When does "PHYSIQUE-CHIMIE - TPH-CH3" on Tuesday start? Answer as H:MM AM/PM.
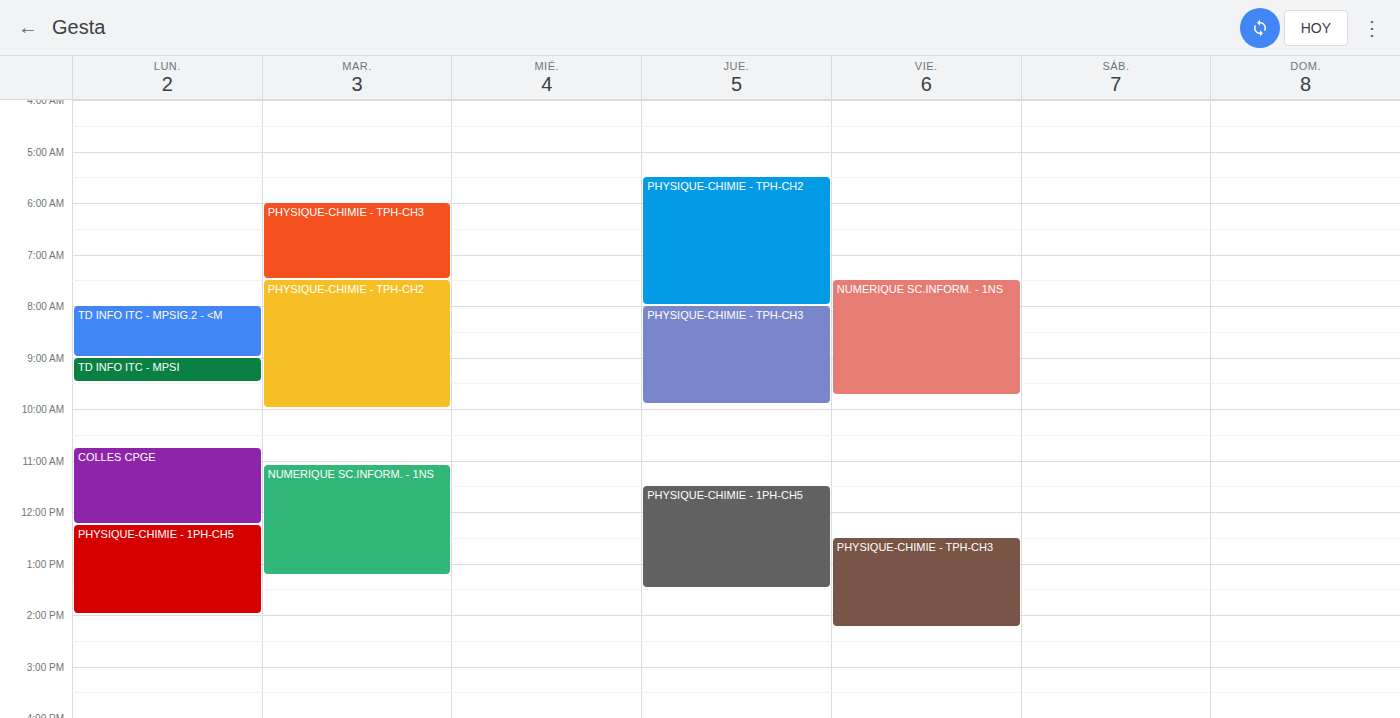
6:00 AM